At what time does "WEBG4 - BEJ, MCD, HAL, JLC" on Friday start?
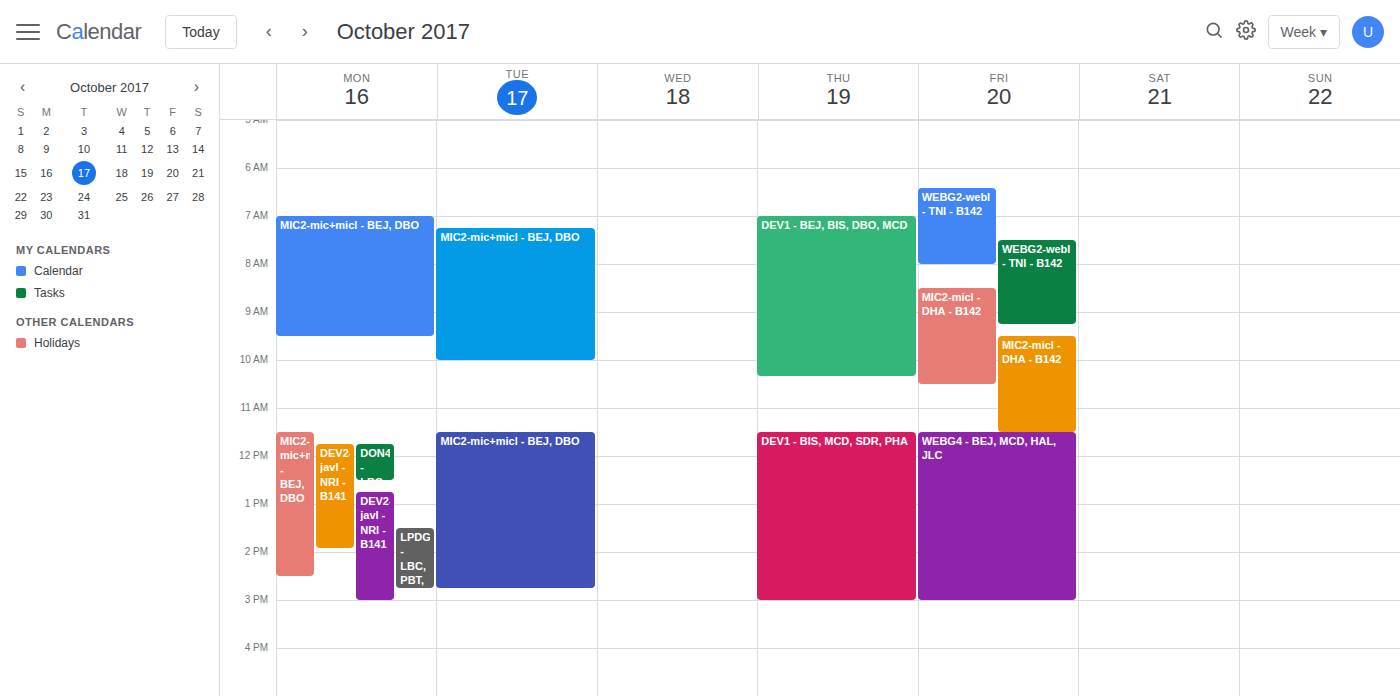
11:30 AM